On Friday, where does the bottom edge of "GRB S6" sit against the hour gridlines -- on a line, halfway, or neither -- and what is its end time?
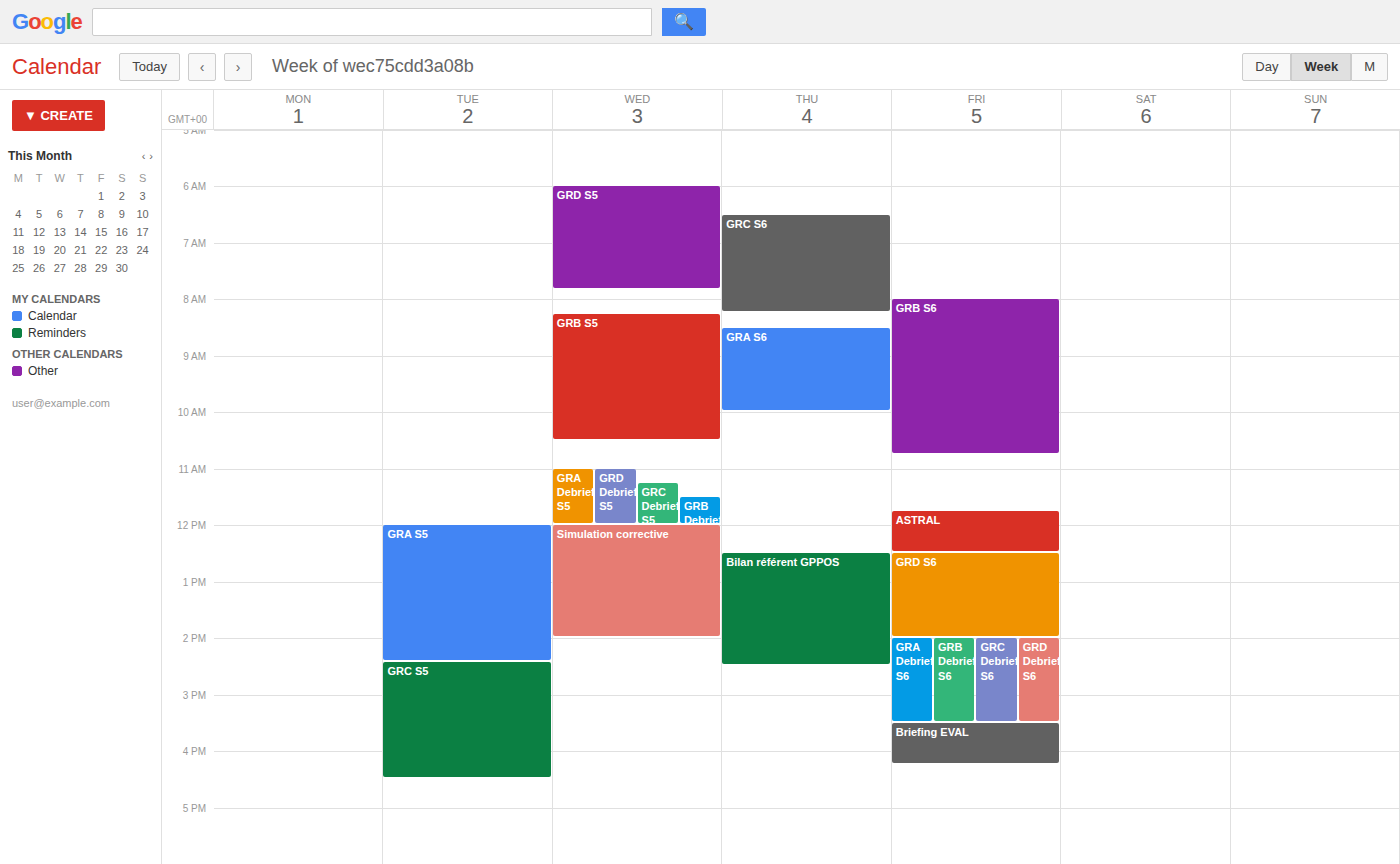
10:45 AM -- neither: three quarters of the way from the 10 AM line to the 11 AM line.